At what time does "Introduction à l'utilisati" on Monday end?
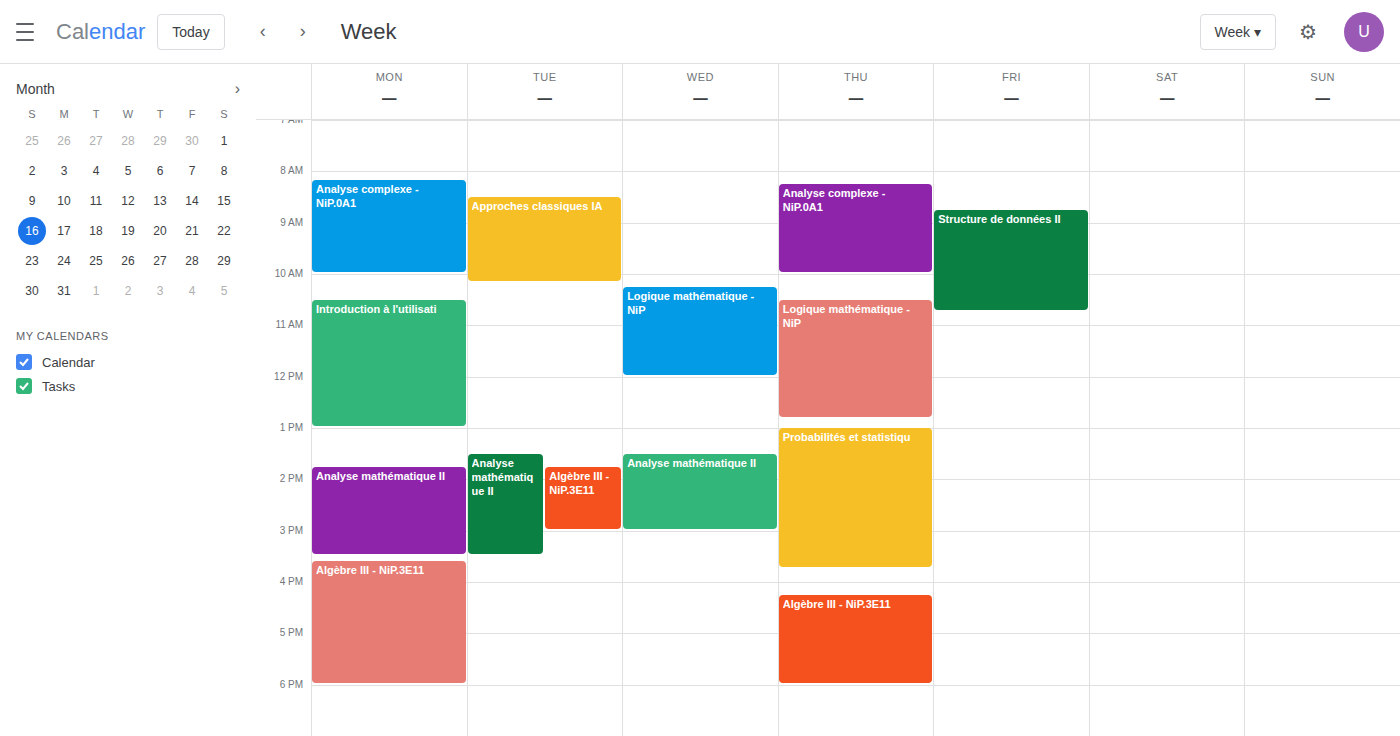
1:00 PM